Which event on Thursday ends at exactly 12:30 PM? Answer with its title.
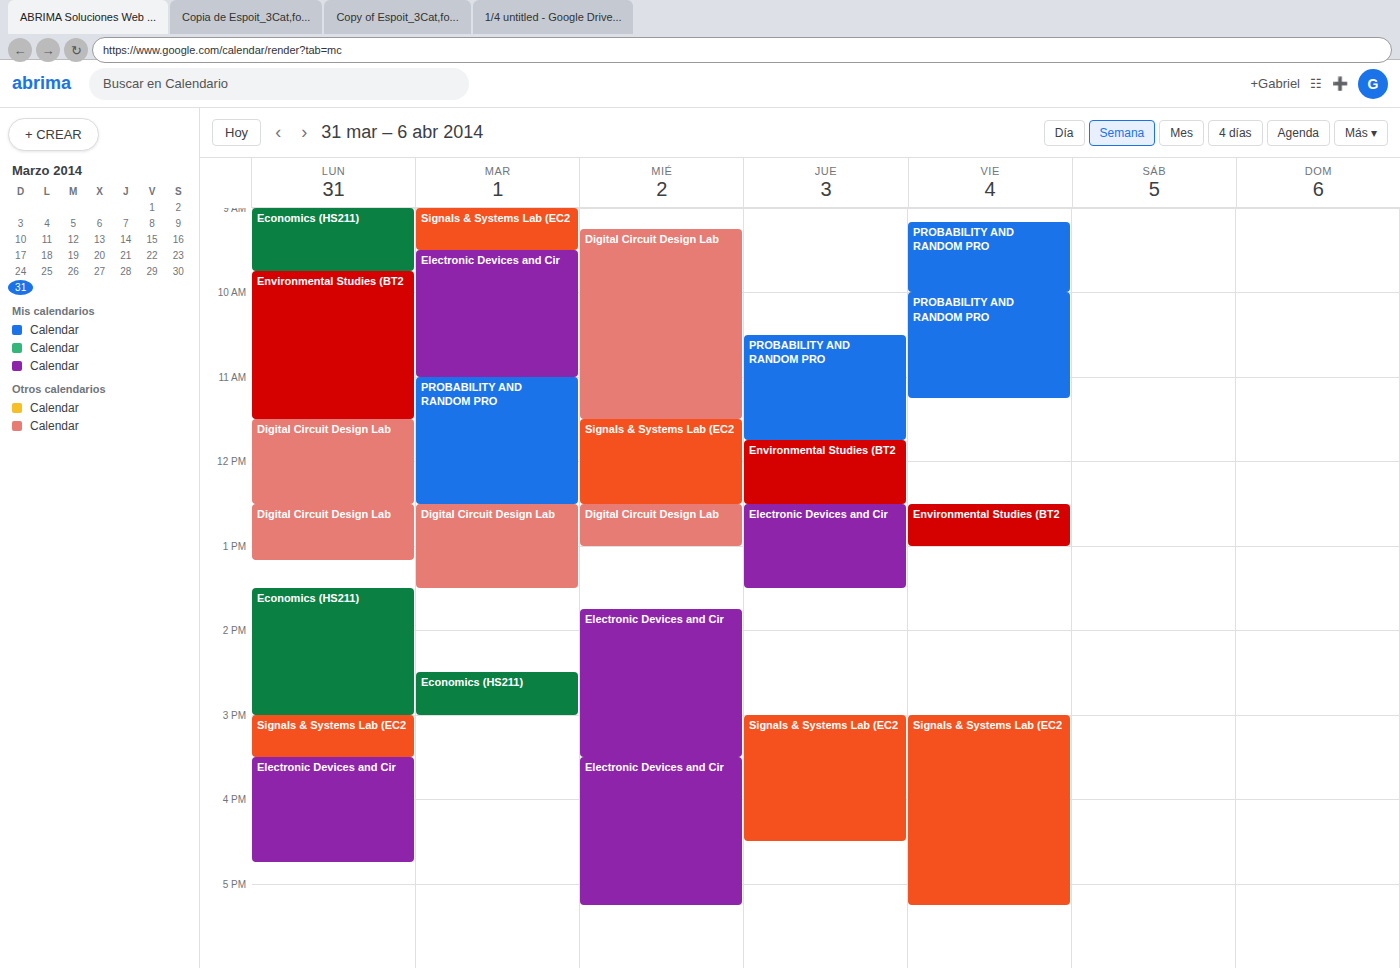
"Environmental Studies (BT2"